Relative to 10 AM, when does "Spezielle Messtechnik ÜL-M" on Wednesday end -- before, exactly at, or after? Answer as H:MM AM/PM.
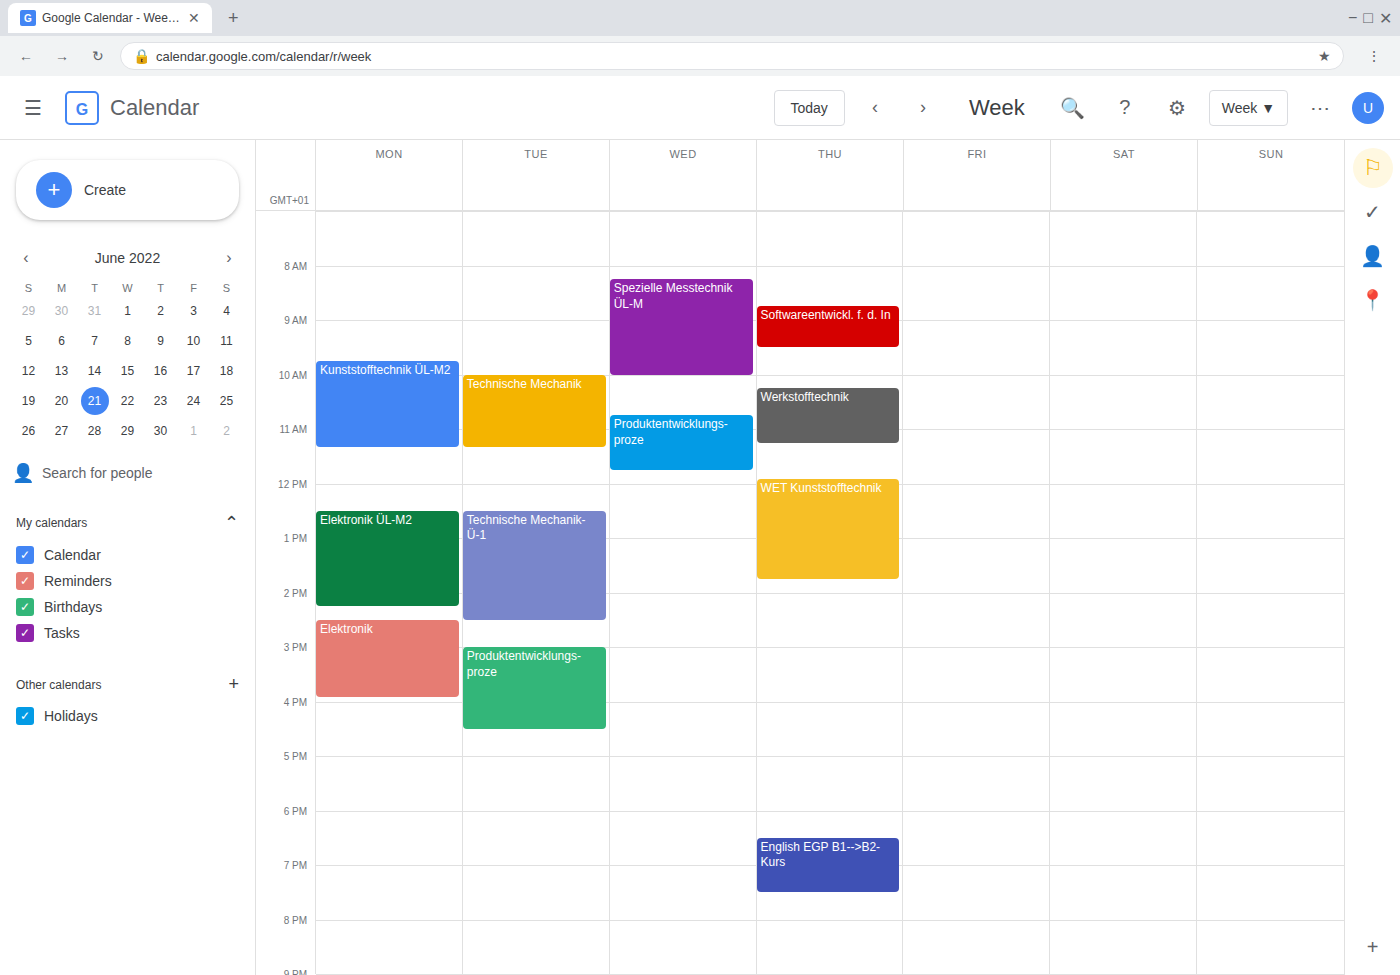
10:00 AM -- exactly at 10 AM, on the 10 AM line.